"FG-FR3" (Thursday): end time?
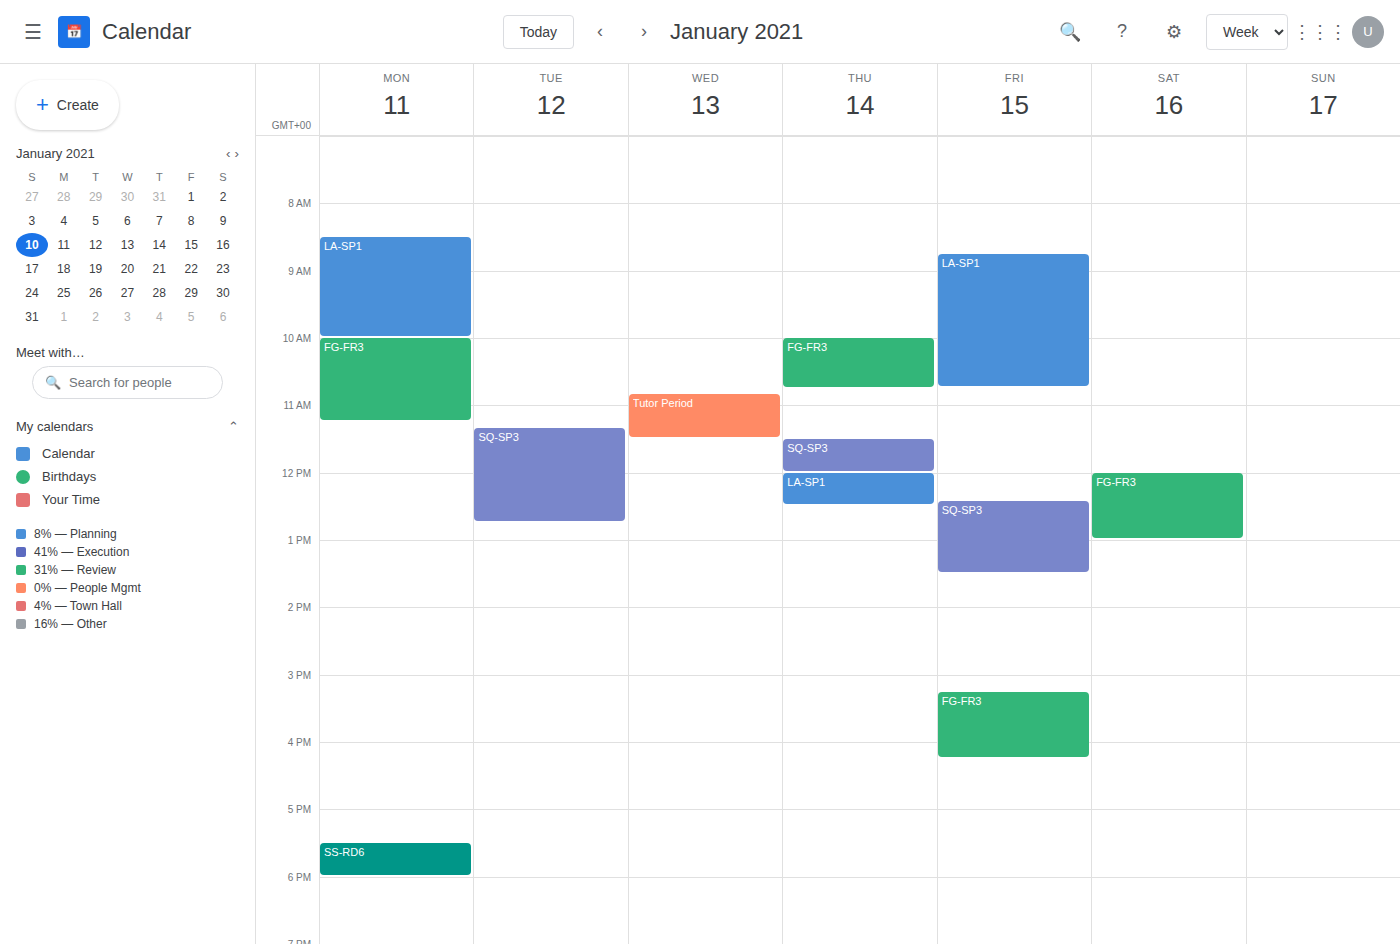
10:45 AM